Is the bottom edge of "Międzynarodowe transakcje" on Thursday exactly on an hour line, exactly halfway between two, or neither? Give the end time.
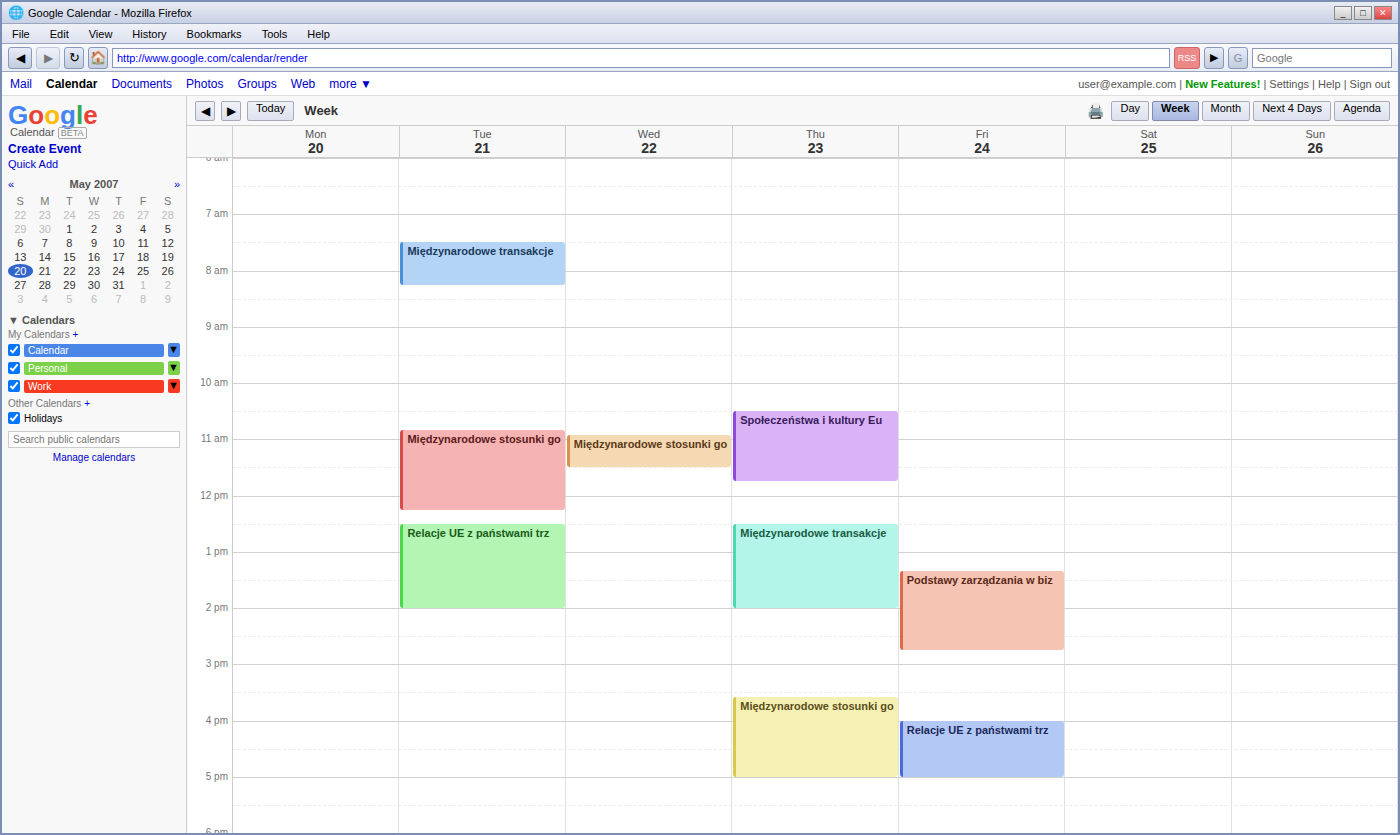
2:00 PM -- exactly on the 2 PM line.